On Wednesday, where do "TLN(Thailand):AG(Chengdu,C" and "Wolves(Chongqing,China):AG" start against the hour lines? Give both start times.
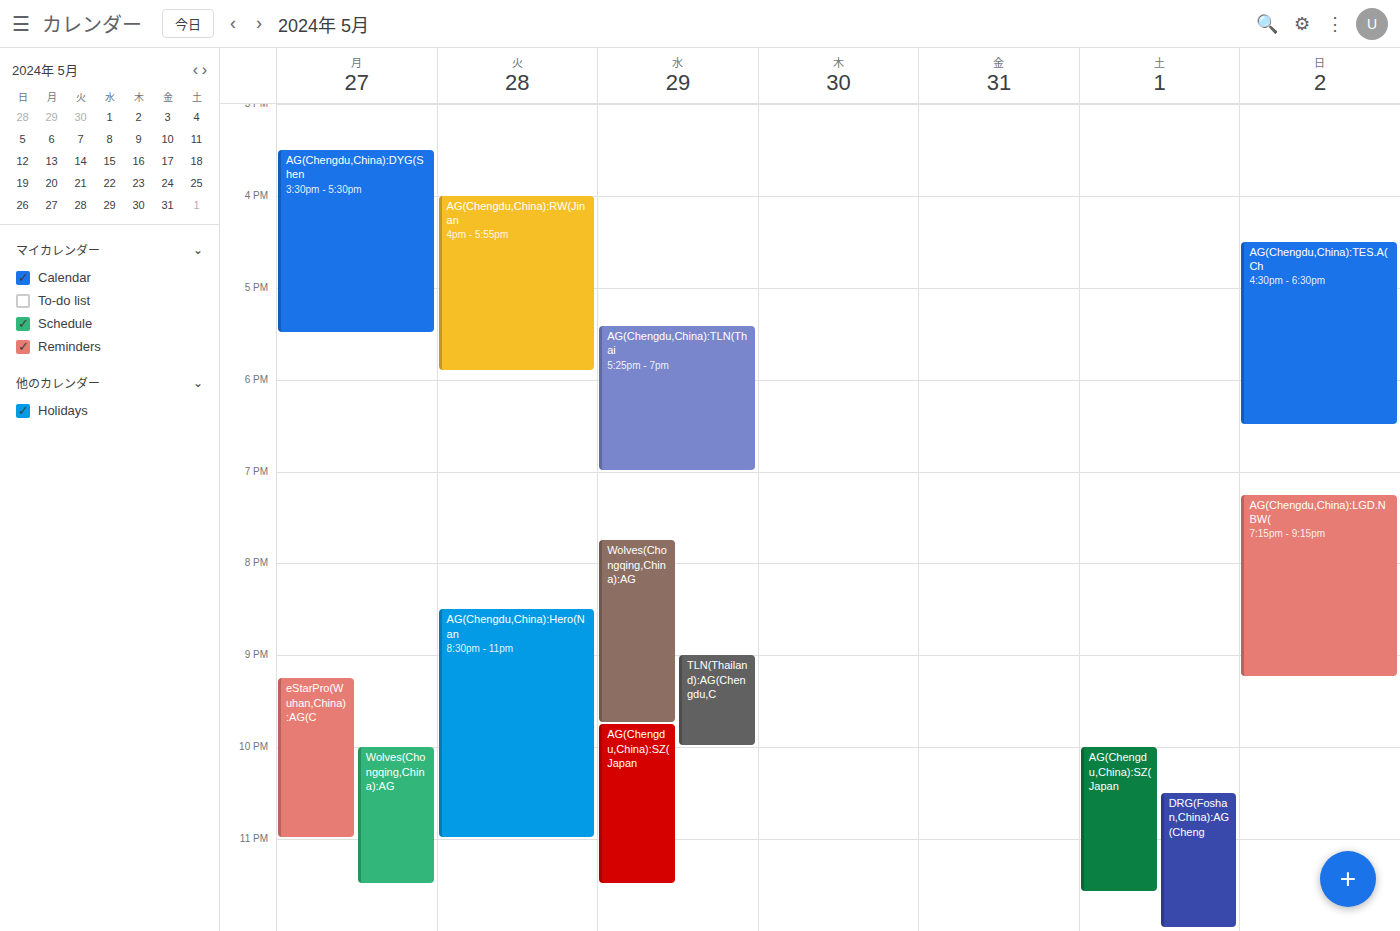
"TLN(Thailand):AG(Chengdu,C": 9:00 PM, exactly on the 9 PM line. "Wolves(Chongqing,China):AG": 7:45 PM, neither: three quarters of the way from the 7 PM line to the 8 PM line.